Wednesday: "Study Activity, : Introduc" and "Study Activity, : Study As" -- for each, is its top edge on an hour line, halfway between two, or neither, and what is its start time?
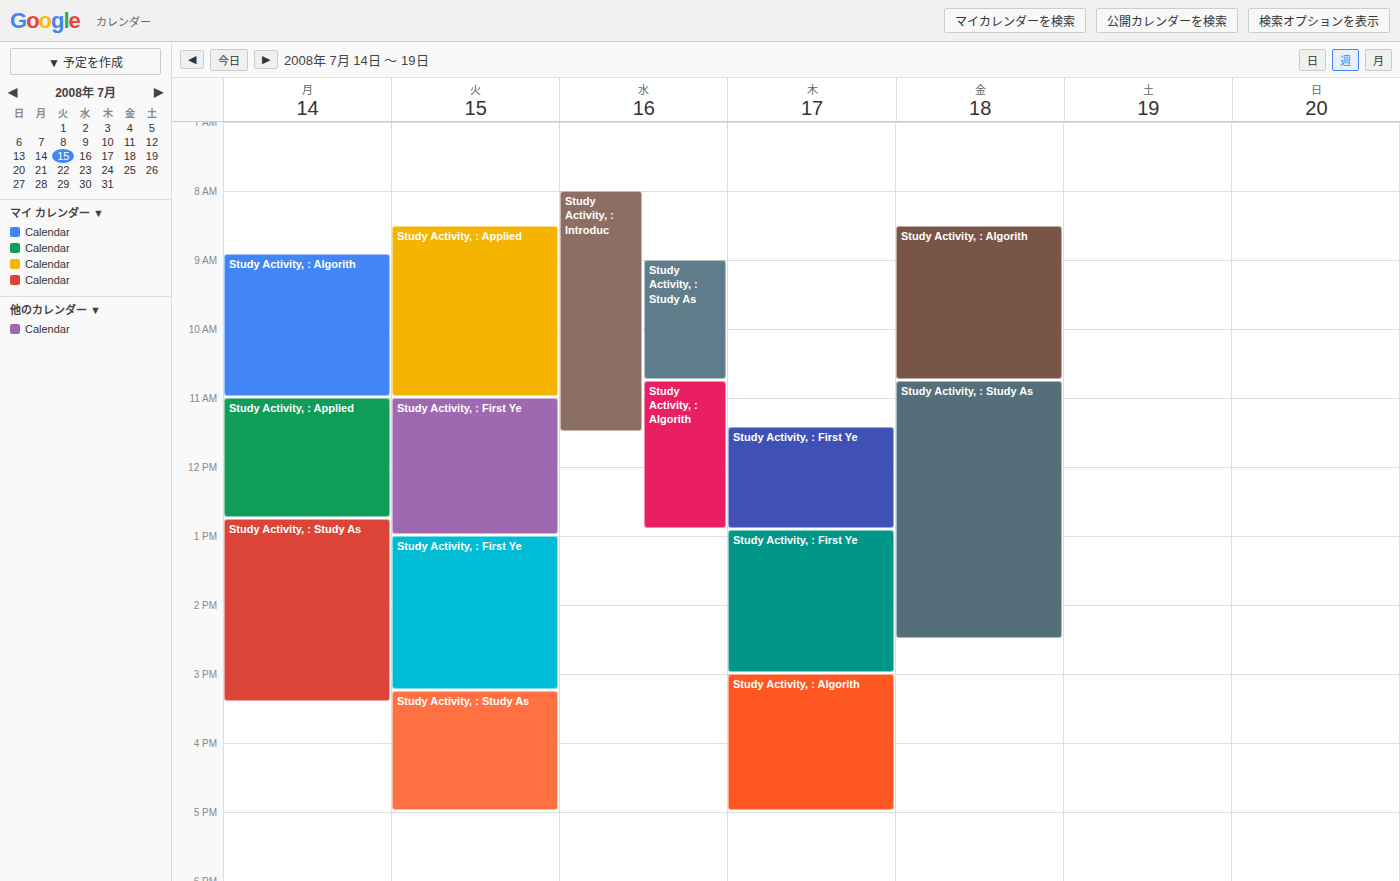
"Study Activity, : Introduc": 8:00 AM, exactly on the 8 AM line. "Study Activity, : Study As": 9:00 AM, exactly on the 9 AM line.